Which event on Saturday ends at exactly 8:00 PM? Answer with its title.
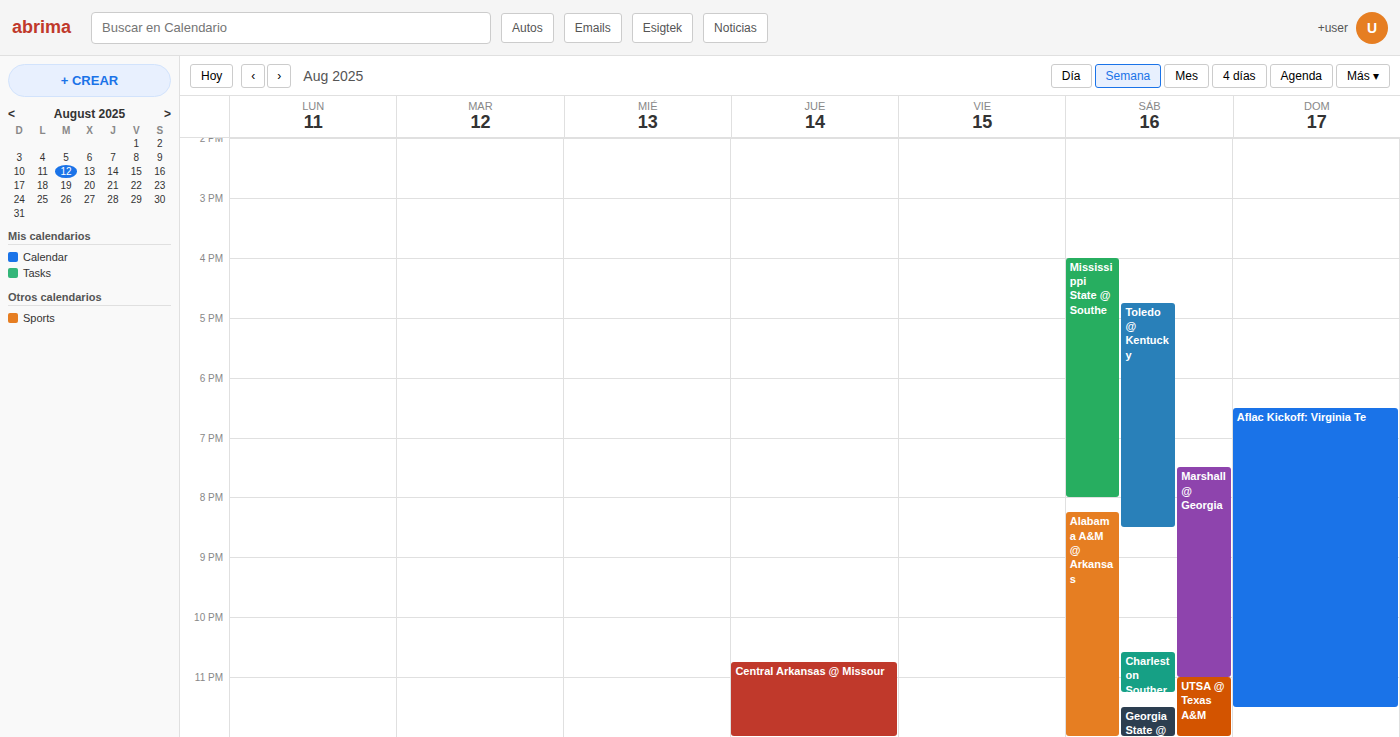
"Mississippi State @ Southe"